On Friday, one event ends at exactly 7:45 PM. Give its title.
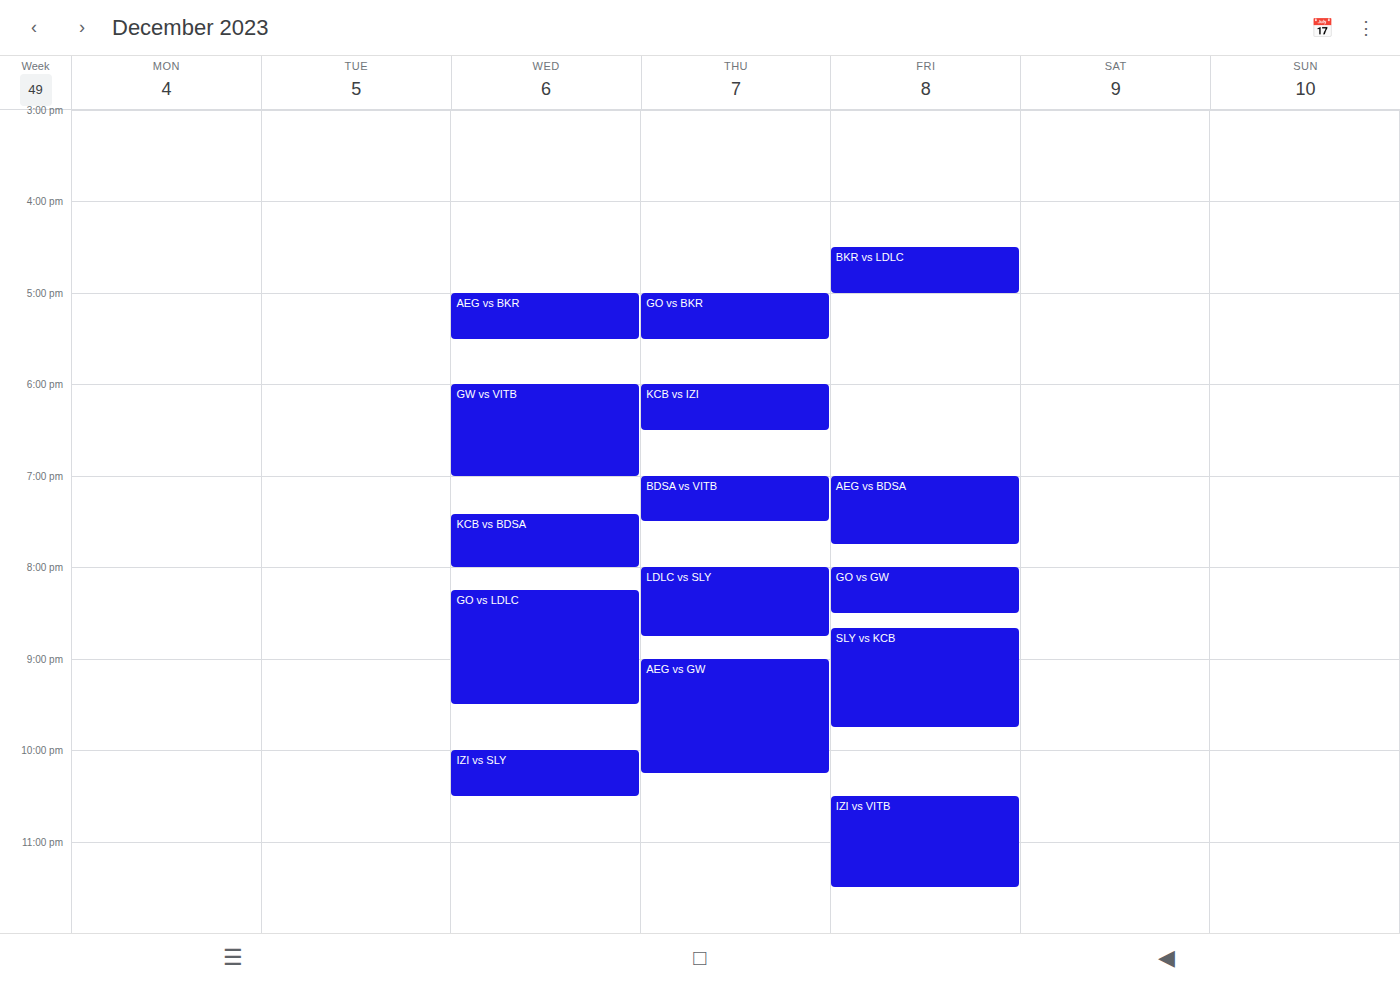
"AEG vs BDSA"